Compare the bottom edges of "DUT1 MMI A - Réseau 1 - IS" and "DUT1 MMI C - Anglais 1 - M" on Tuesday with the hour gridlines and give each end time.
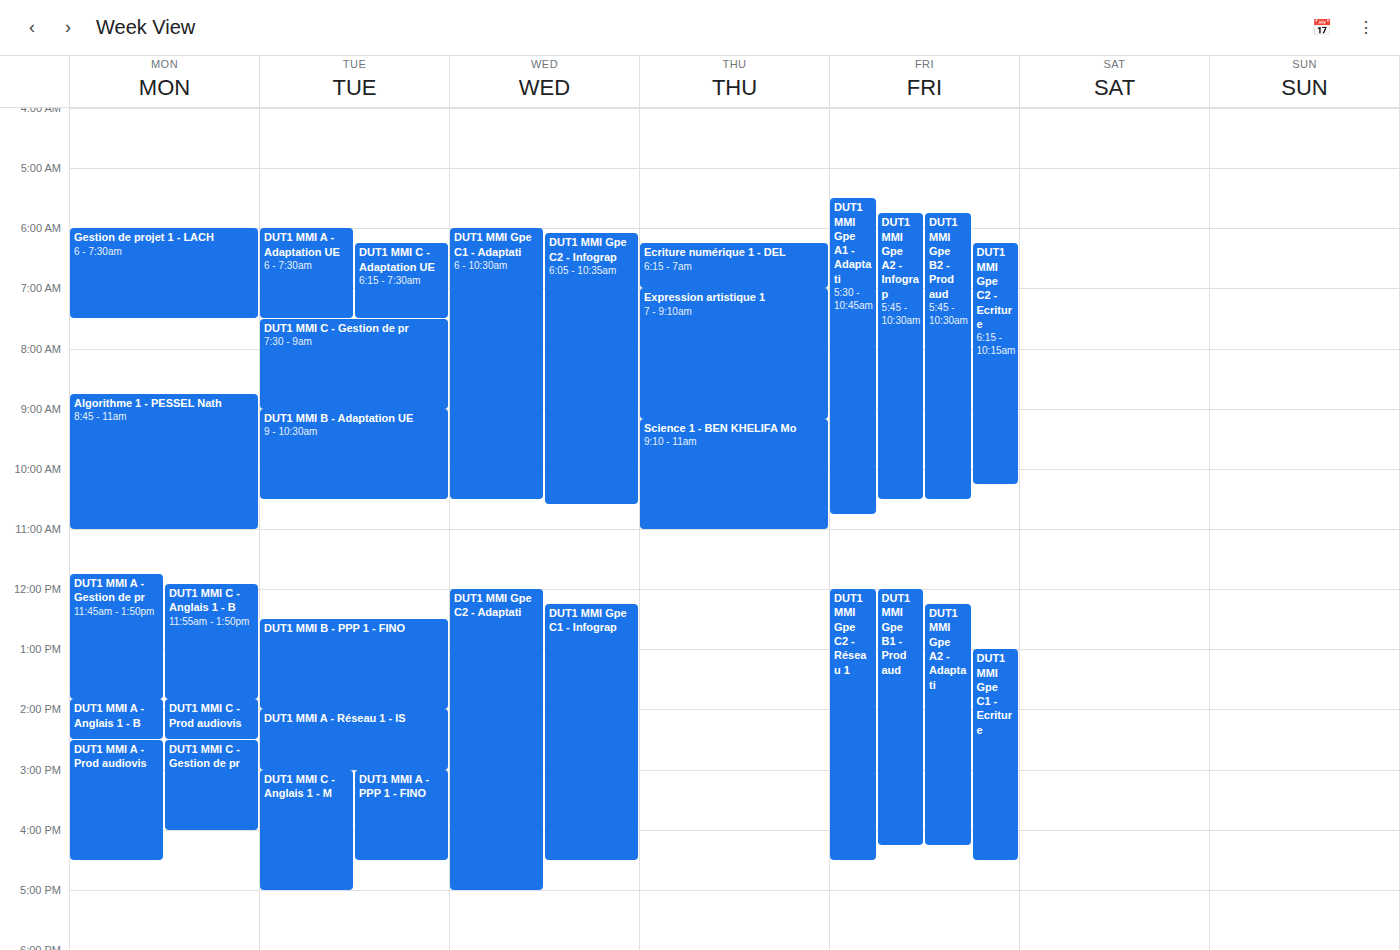
"DUT1 MMI A - Réseau 1 - IS": 3:00 PM, exactly on the 3 PM line. "DUT1 MMI C - Anglais 1 - M": 5:00 PM, exactly on the 5 PM line.